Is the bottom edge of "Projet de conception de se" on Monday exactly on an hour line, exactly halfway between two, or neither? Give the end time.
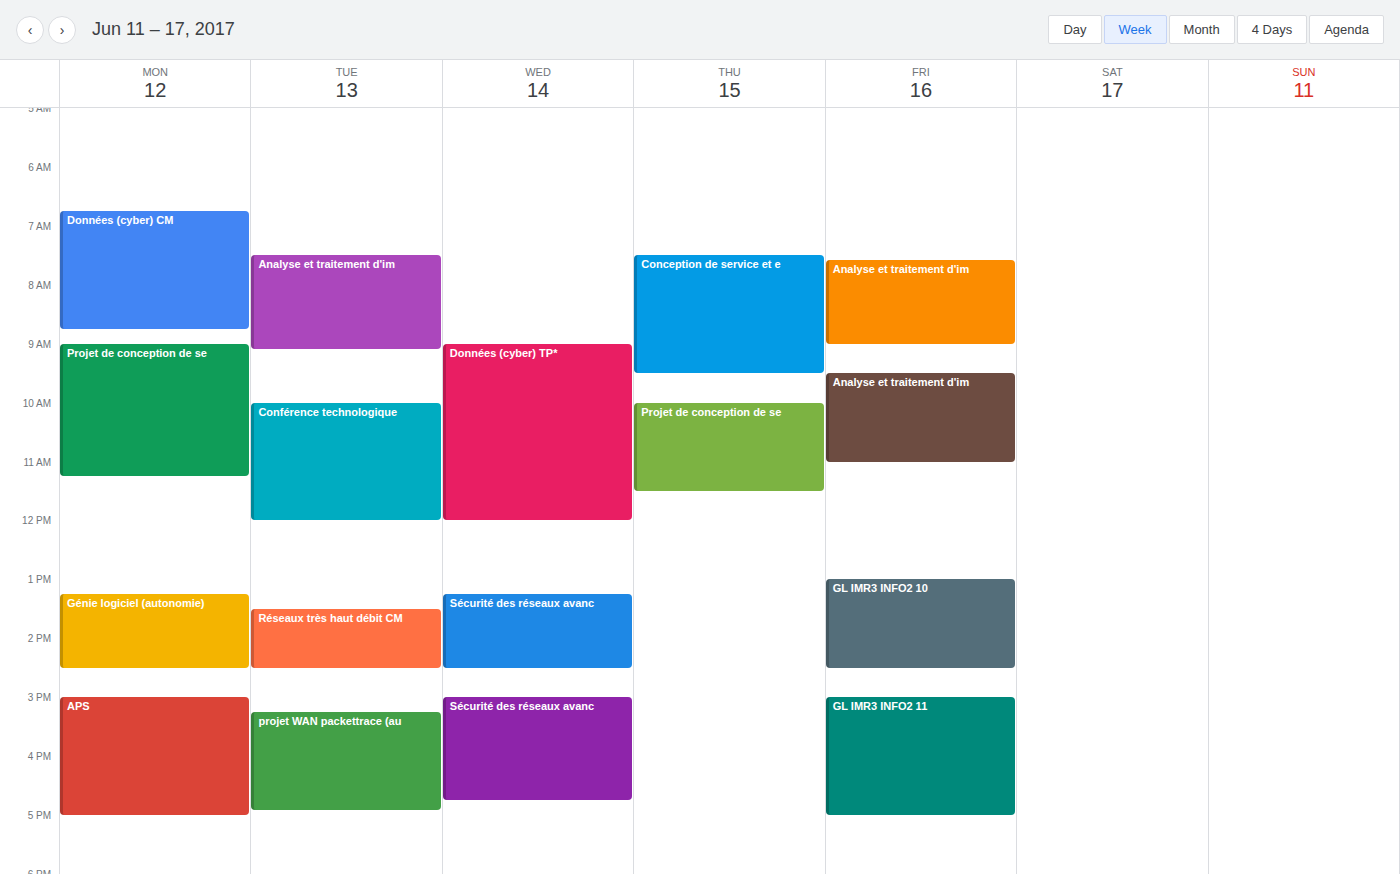
11:15 -- neither: a quarter of the way from the 11:00 line to the 12:00 line.